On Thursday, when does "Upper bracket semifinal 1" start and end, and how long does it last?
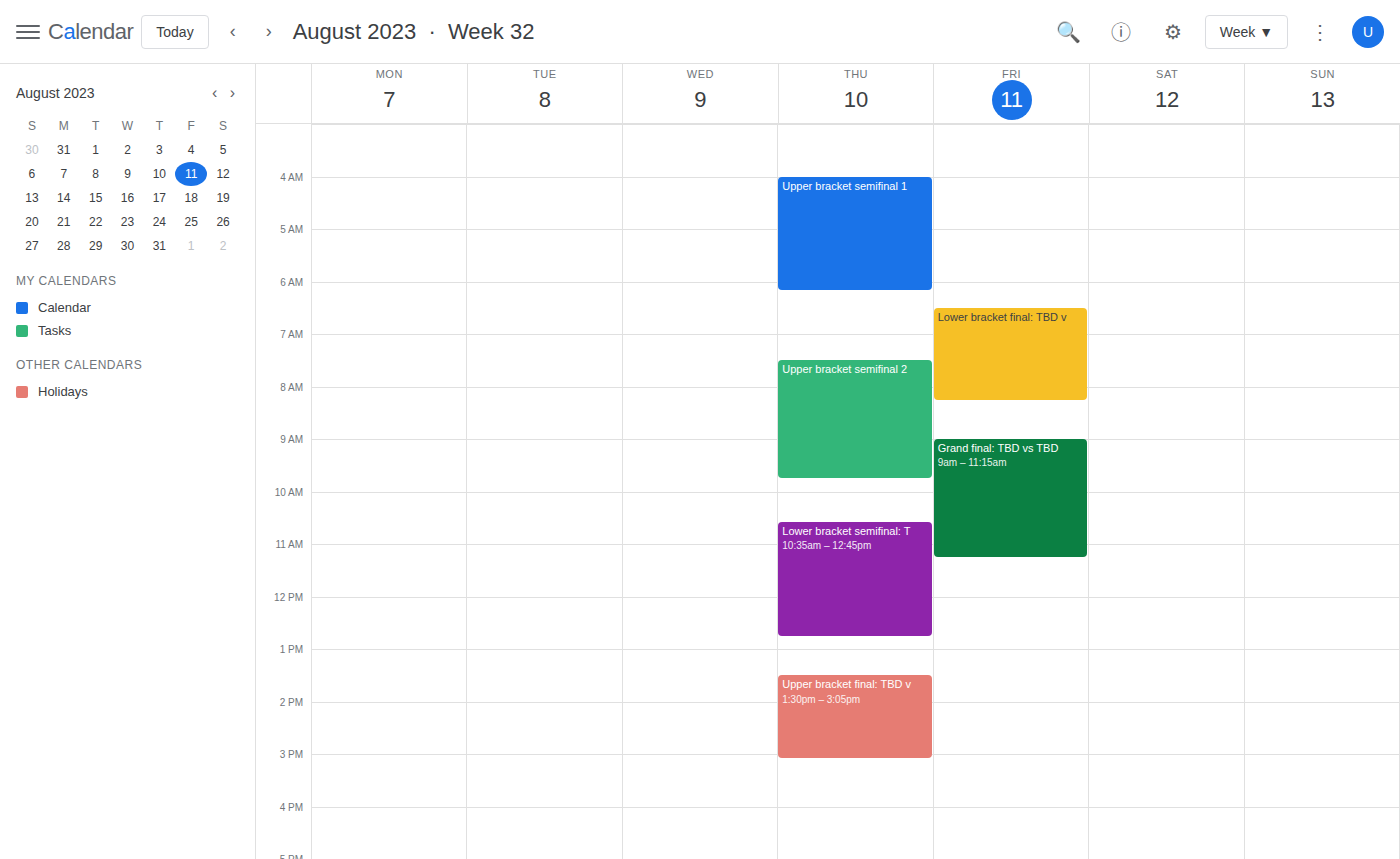
04:00 to 06:10, 2 hours 10 minutes